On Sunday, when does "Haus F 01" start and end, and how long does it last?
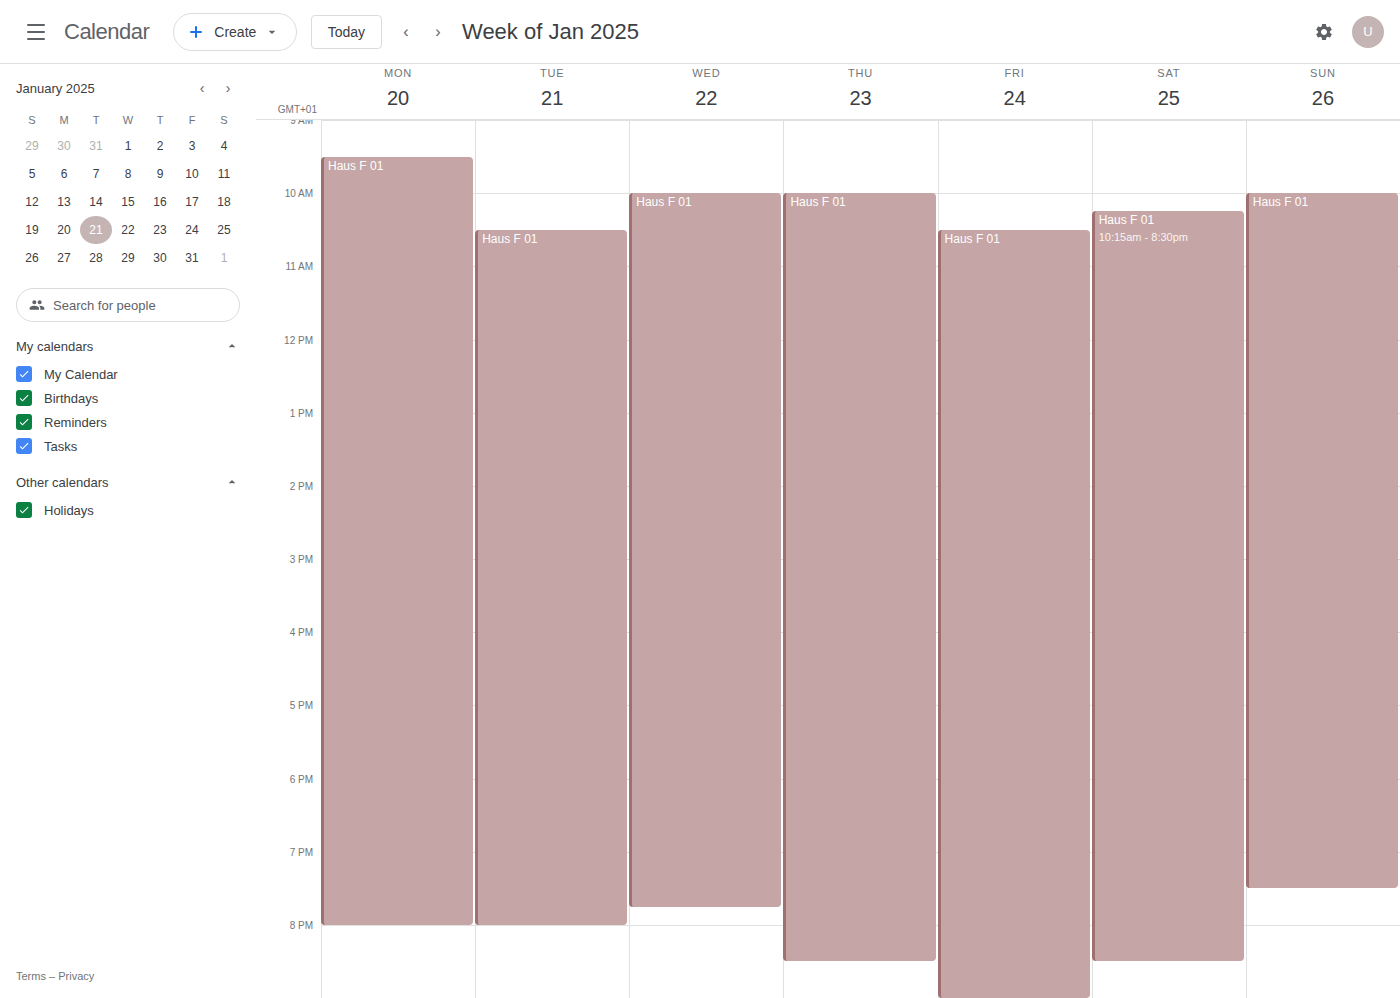
10:00 AM to 7:30 PM, 9 hours 30 minutes